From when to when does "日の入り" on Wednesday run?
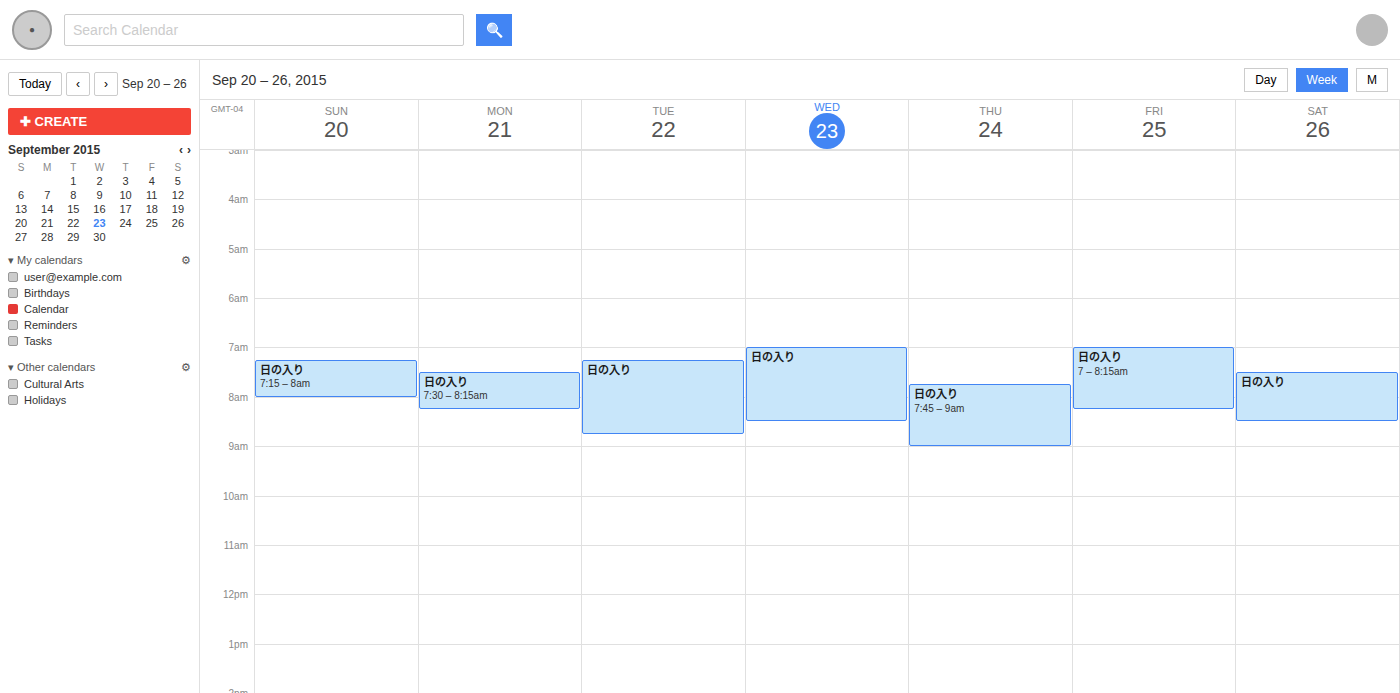
7:00 AM to 8:30 AM